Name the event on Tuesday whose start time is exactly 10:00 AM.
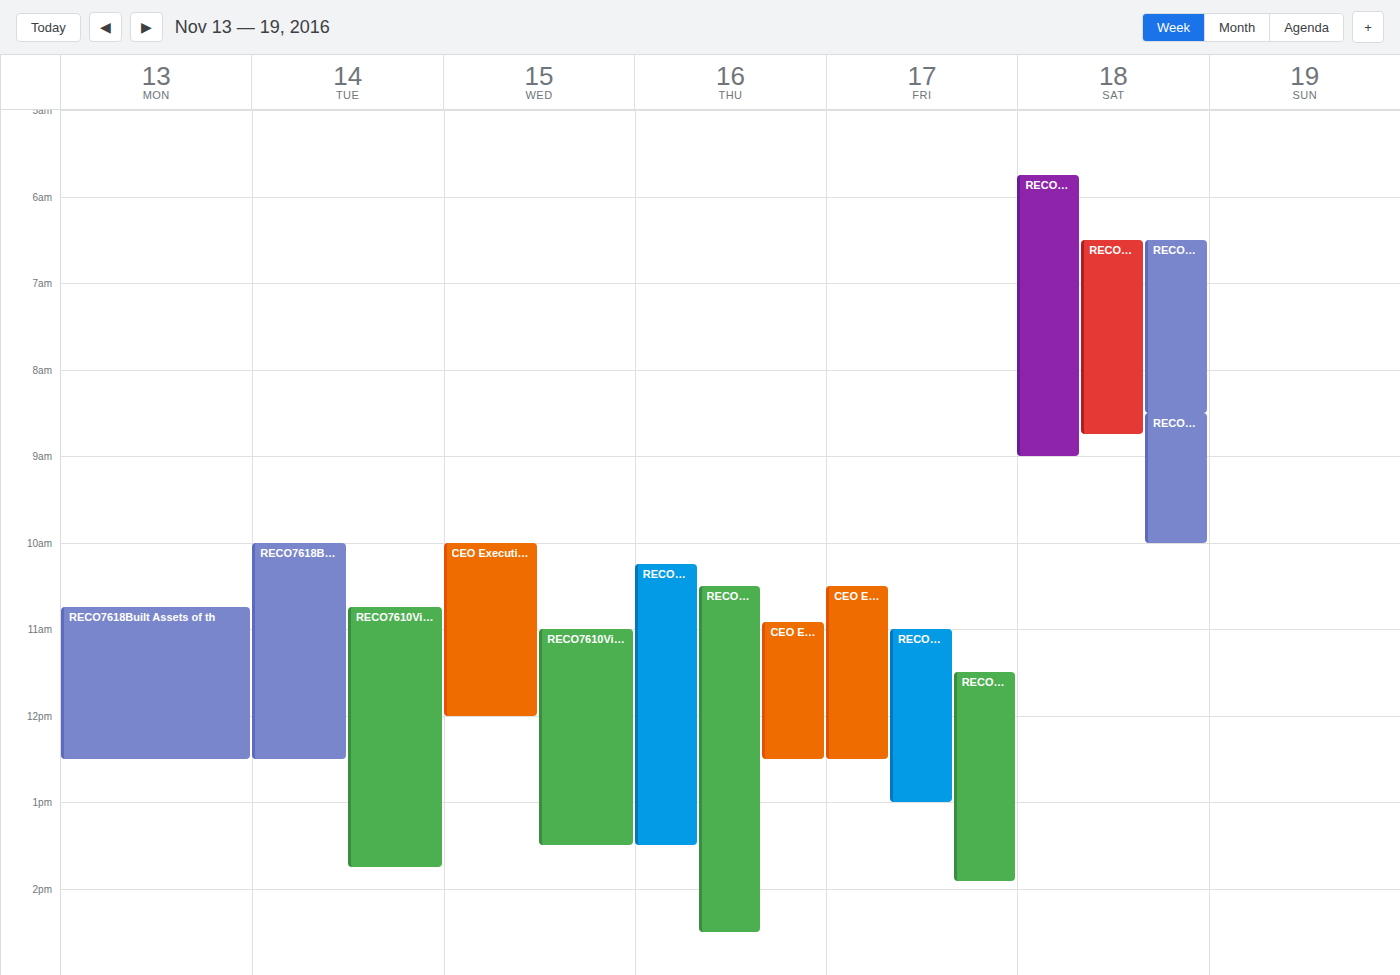
"RECO7618Built Assets of th"